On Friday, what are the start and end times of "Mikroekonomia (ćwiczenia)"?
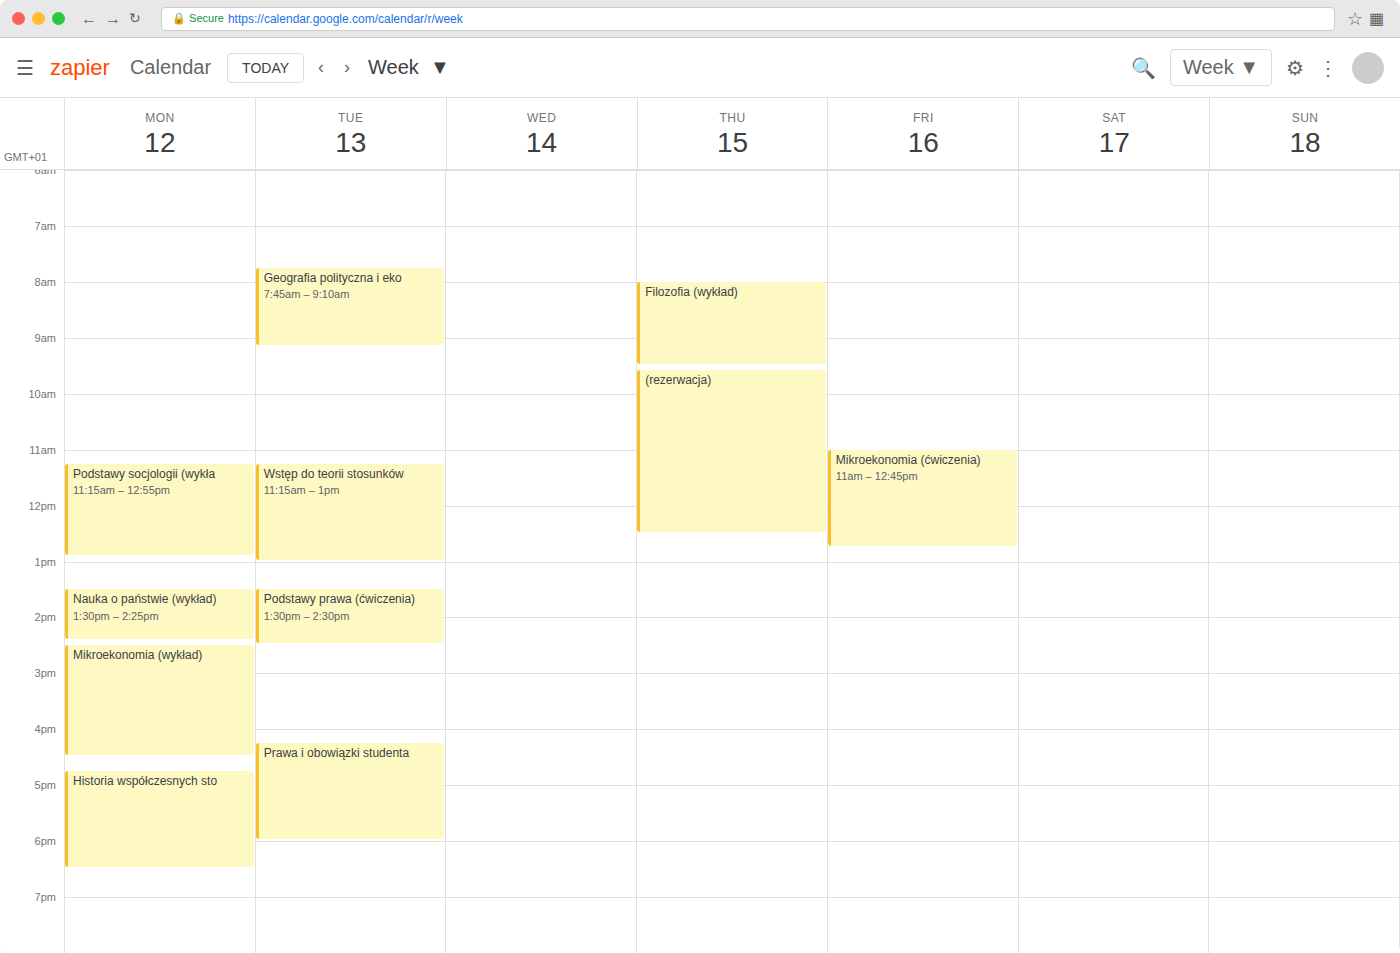
11:00 AM to 12:45 PM